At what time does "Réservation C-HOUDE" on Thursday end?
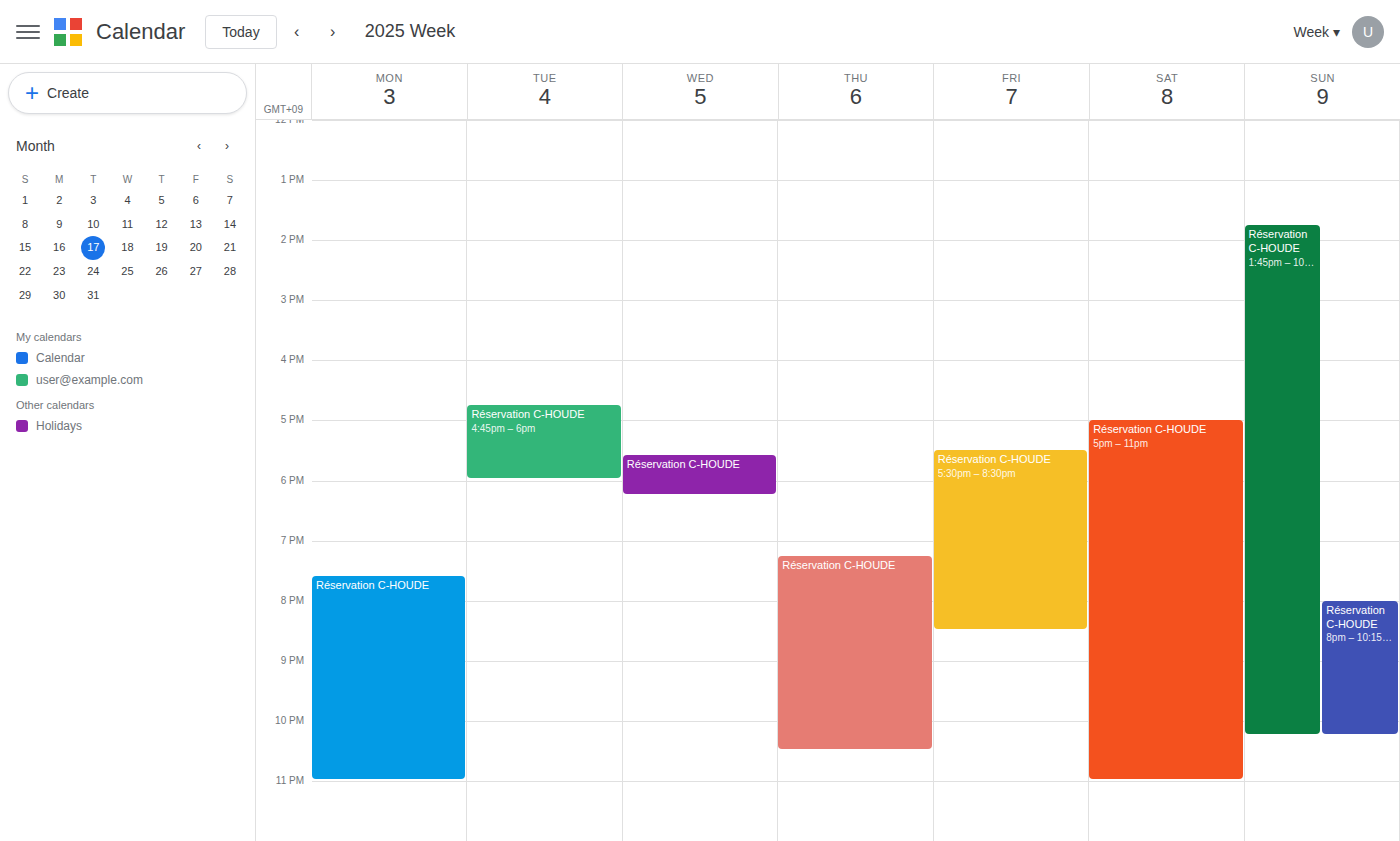
10:30 PM